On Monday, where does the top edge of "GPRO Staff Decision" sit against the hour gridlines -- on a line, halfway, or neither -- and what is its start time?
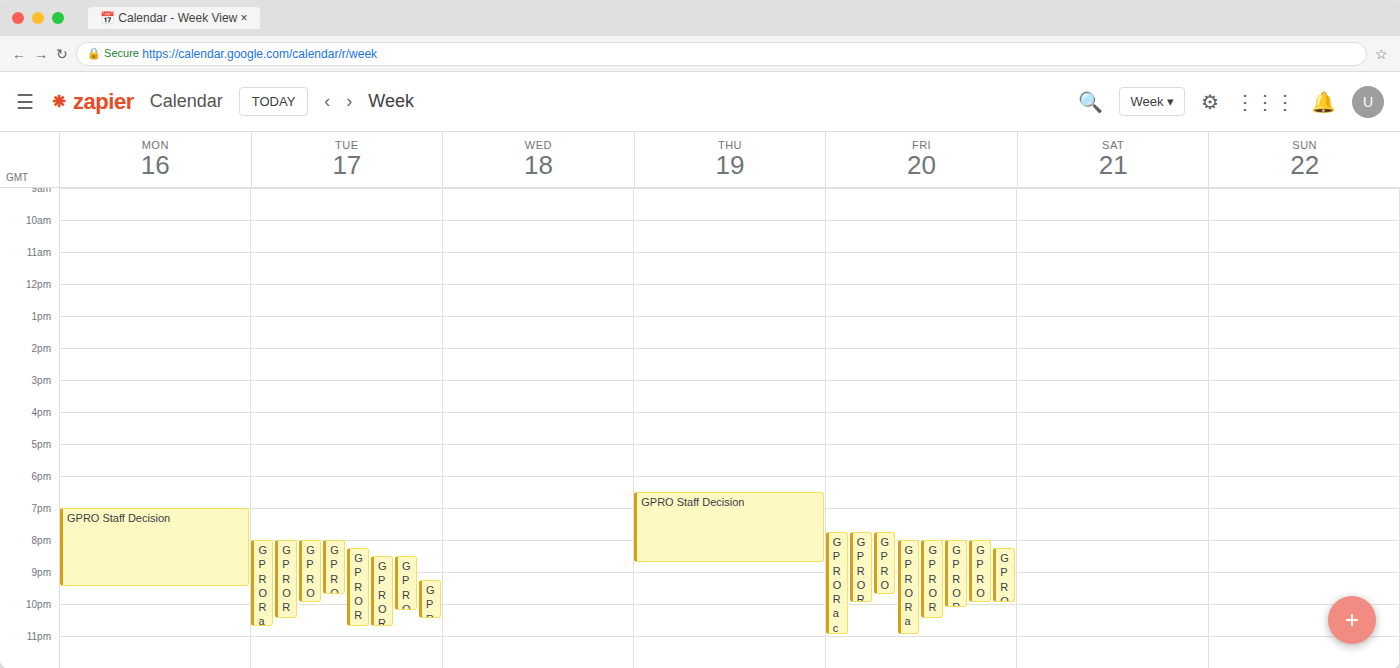
7:00 PM -- exactly on the 7 PM line.